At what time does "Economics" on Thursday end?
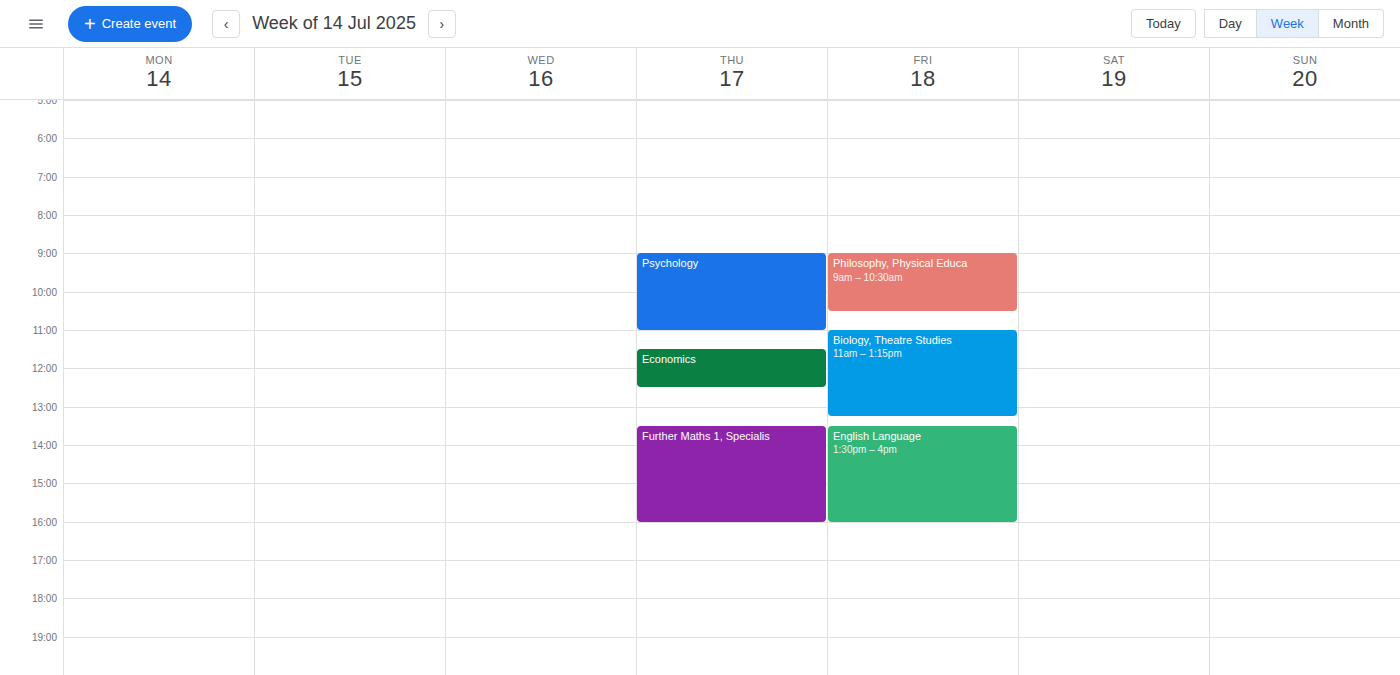
12:30 PM